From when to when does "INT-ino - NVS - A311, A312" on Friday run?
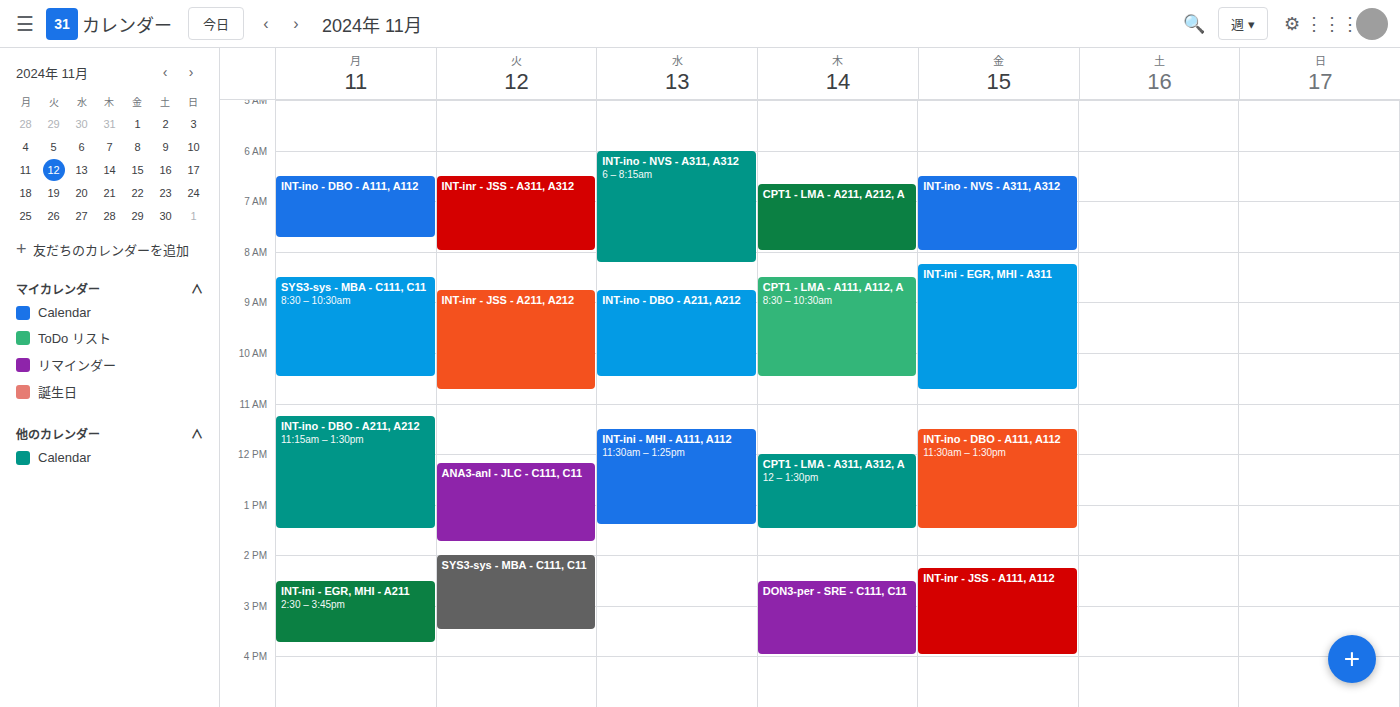
6:30 AM to 8:00 AM